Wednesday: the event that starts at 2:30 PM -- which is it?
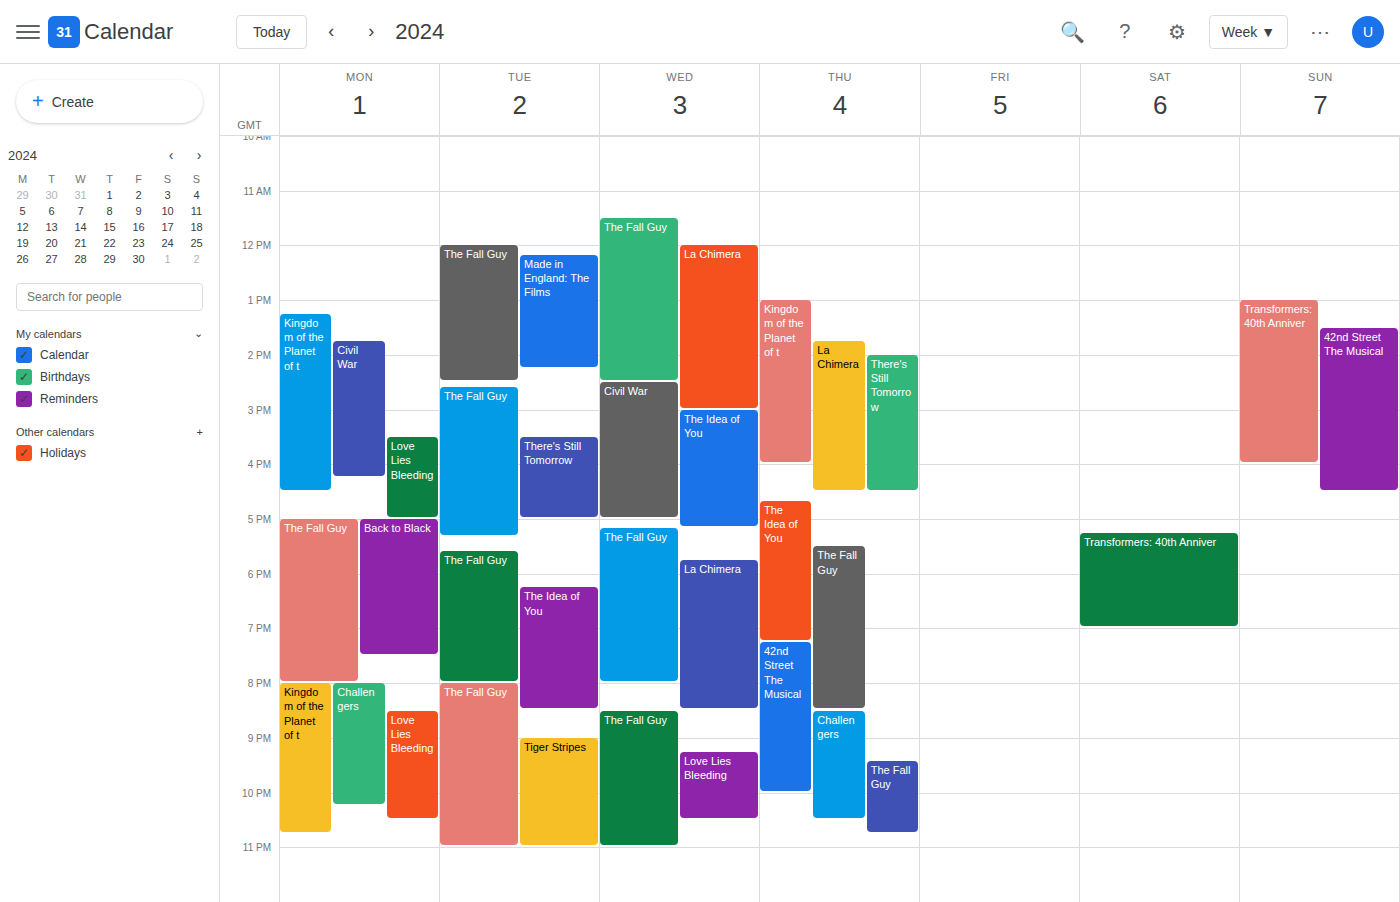
"Civil War"